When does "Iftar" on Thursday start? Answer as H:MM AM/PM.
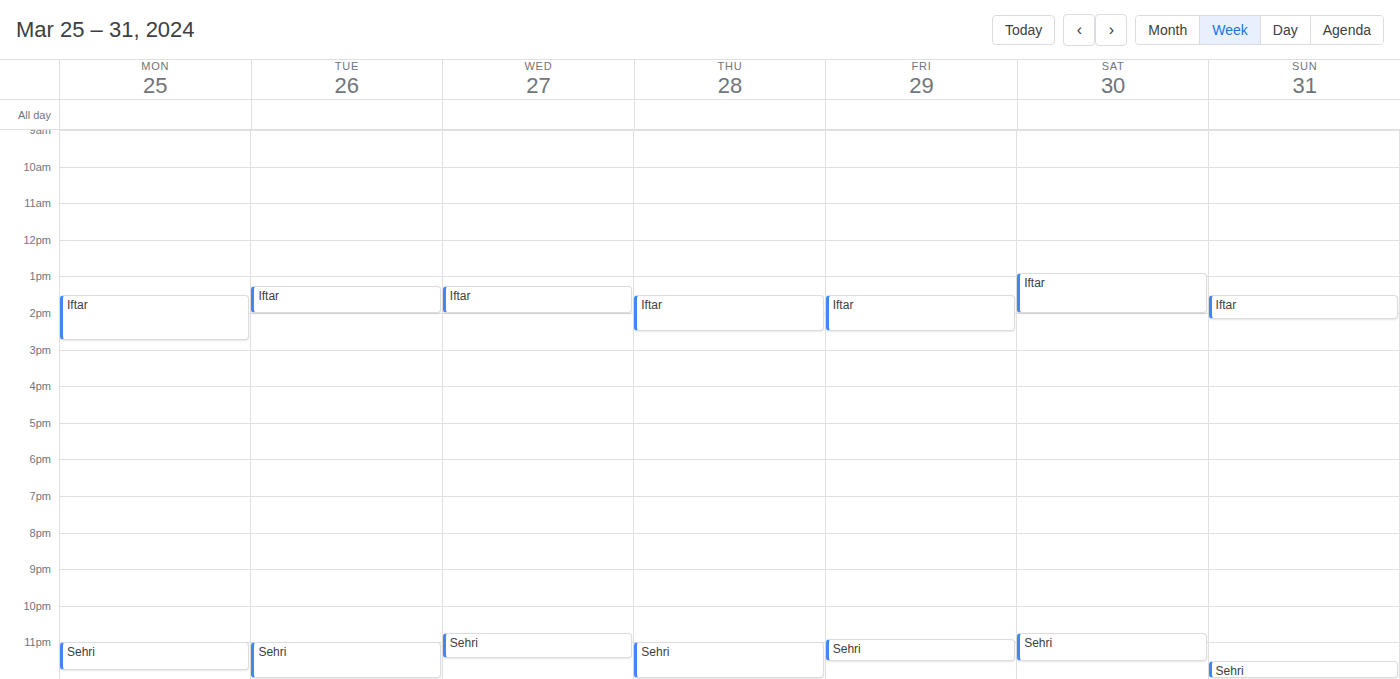
1:30 PM